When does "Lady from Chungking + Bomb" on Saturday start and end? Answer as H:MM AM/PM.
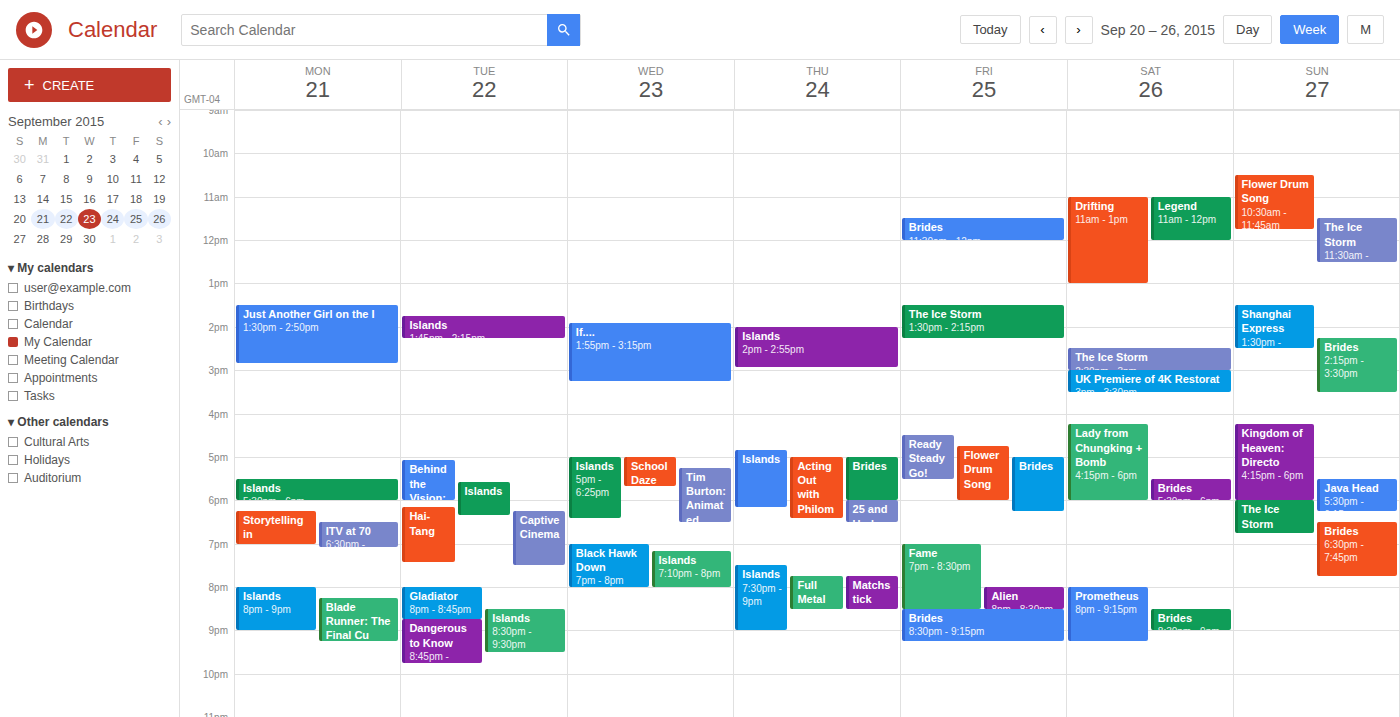
4:15 PM to 6:00 PM